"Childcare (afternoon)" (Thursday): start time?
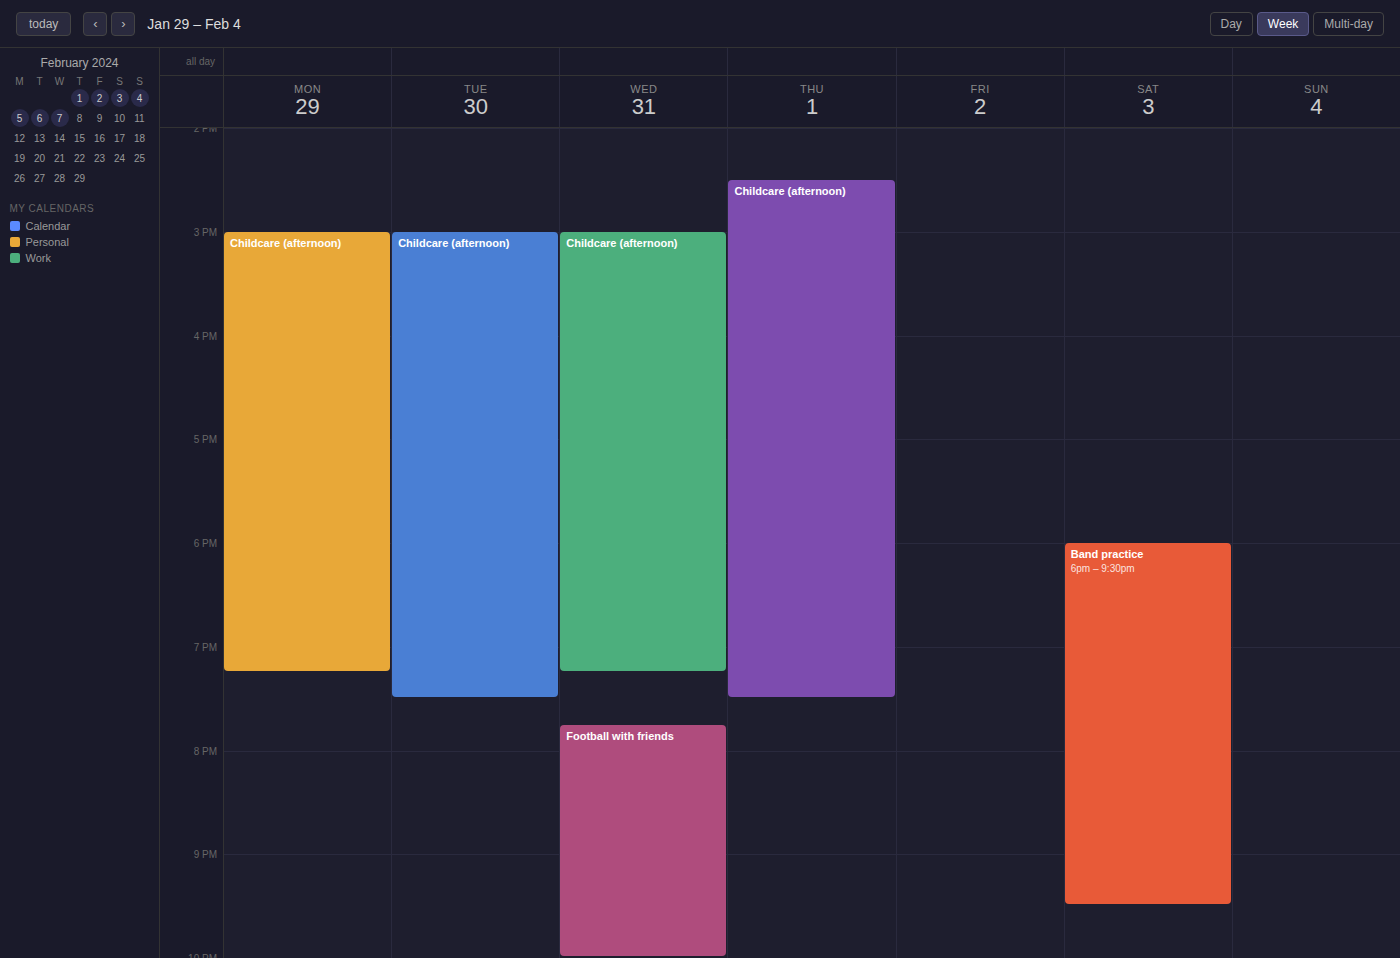
2:30 PM